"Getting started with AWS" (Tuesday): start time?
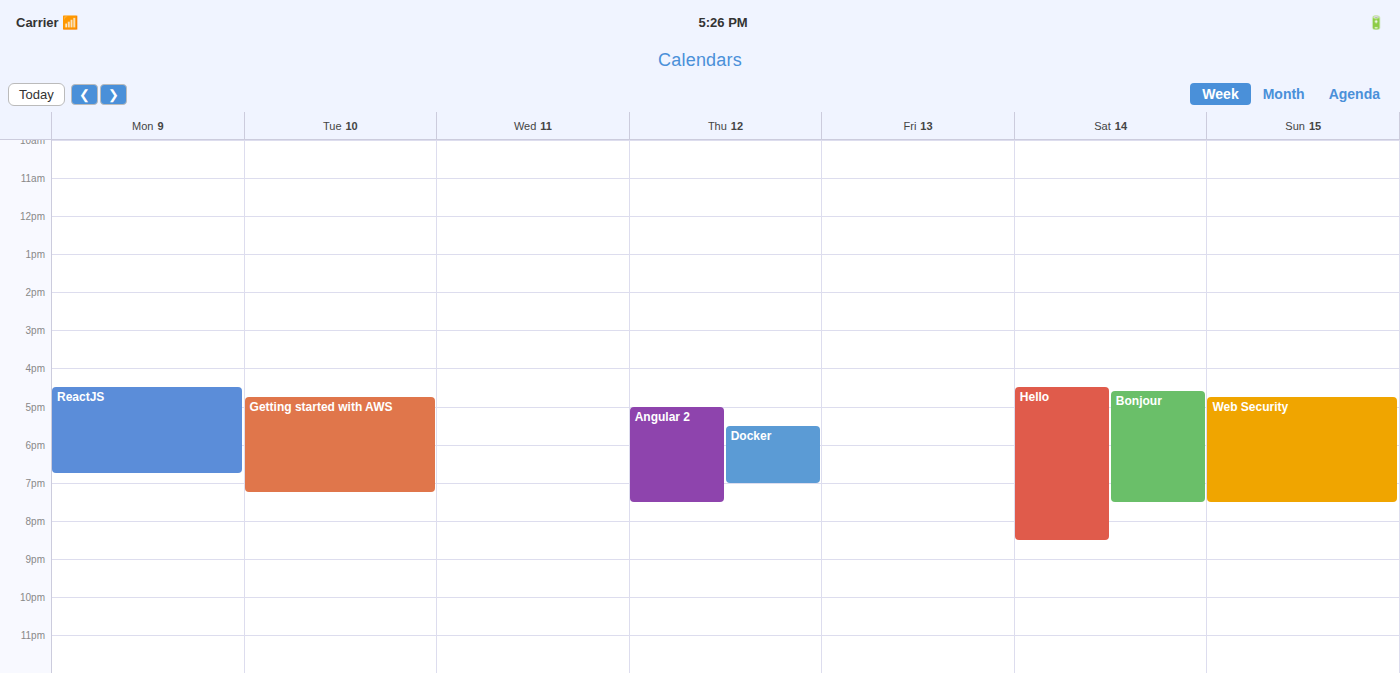
4:45 PM